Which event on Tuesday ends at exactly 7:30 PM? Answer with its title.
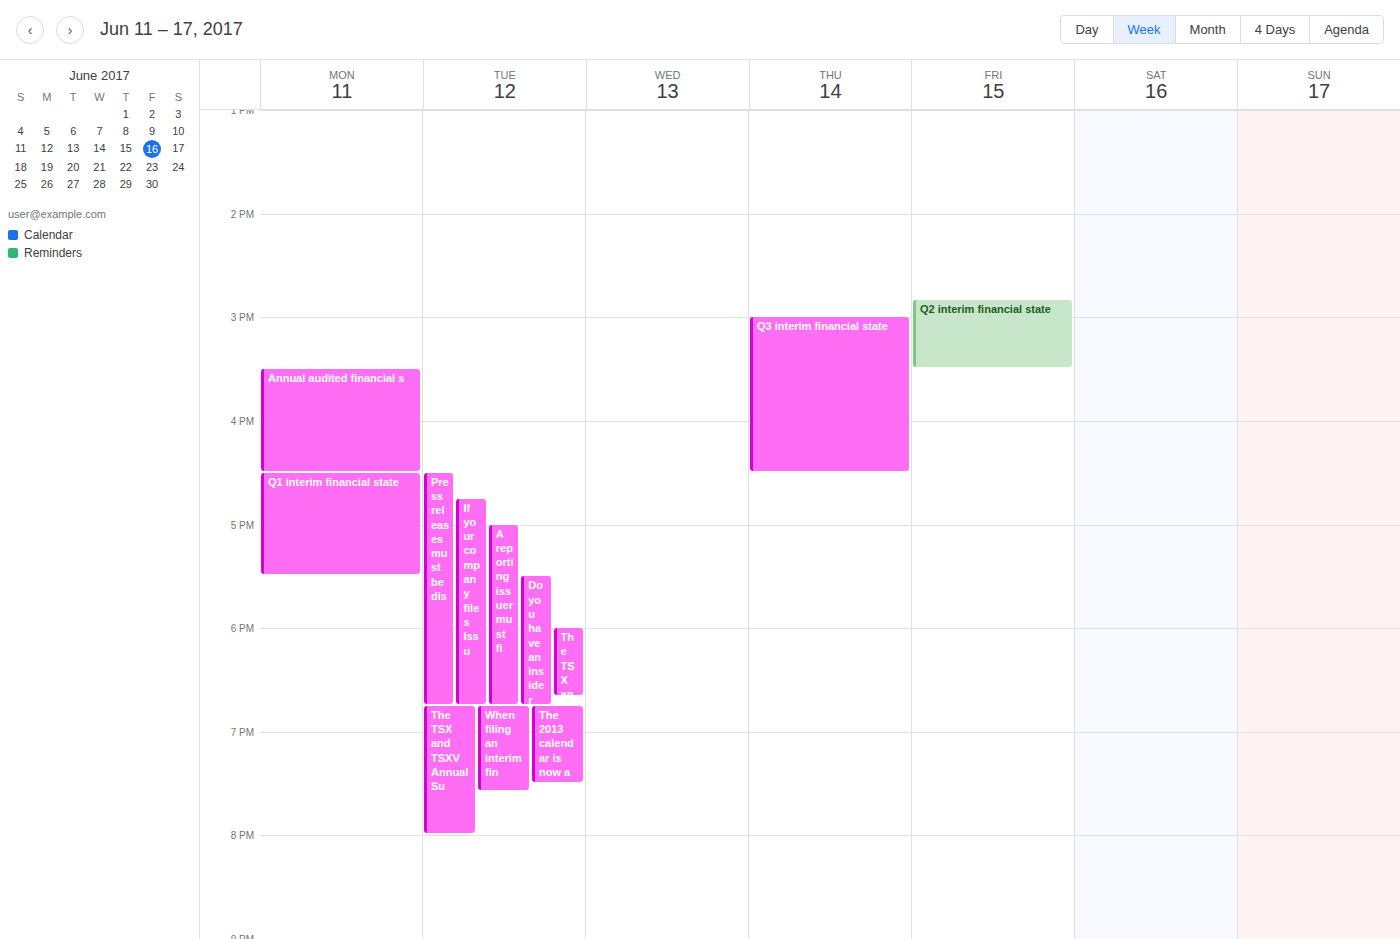
"The 2013 calendar is now a"